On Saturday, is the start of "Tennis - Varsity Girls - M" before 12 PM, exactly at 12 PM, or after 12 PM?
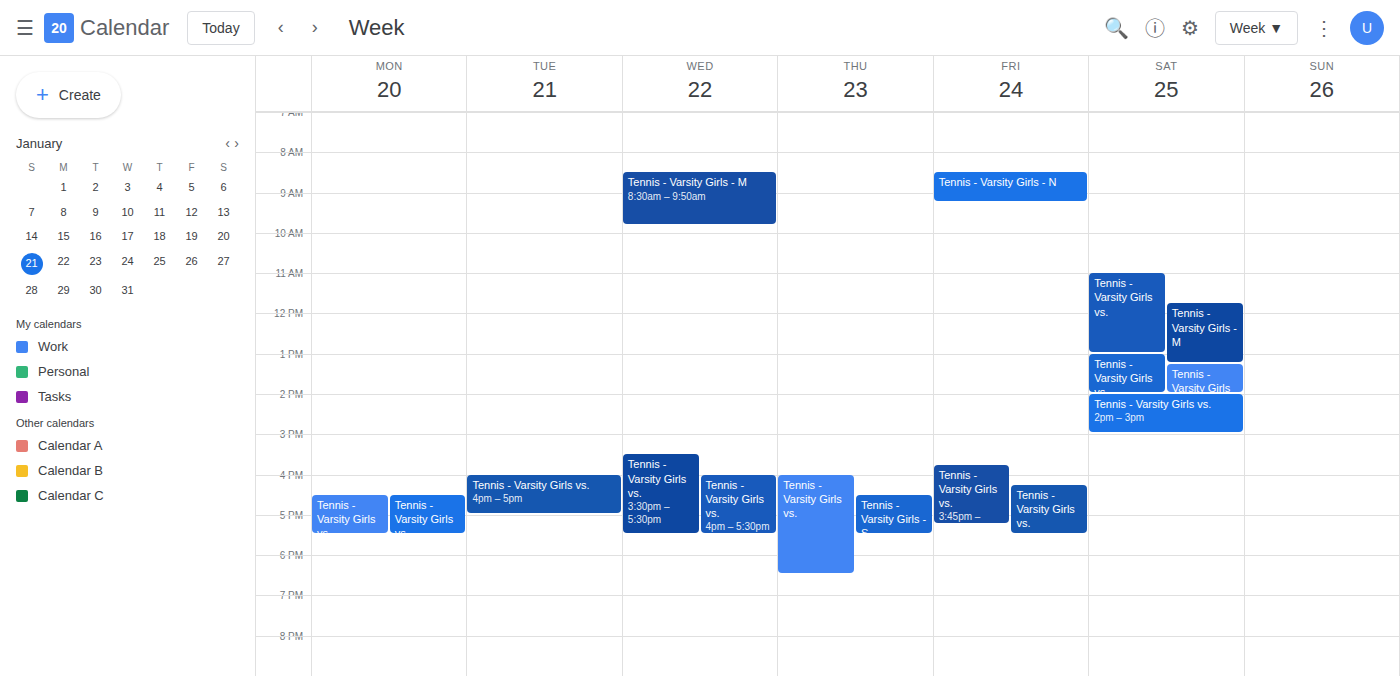
11:45 AM -- before 12 PM, 15 minutes above the 12 PM line.